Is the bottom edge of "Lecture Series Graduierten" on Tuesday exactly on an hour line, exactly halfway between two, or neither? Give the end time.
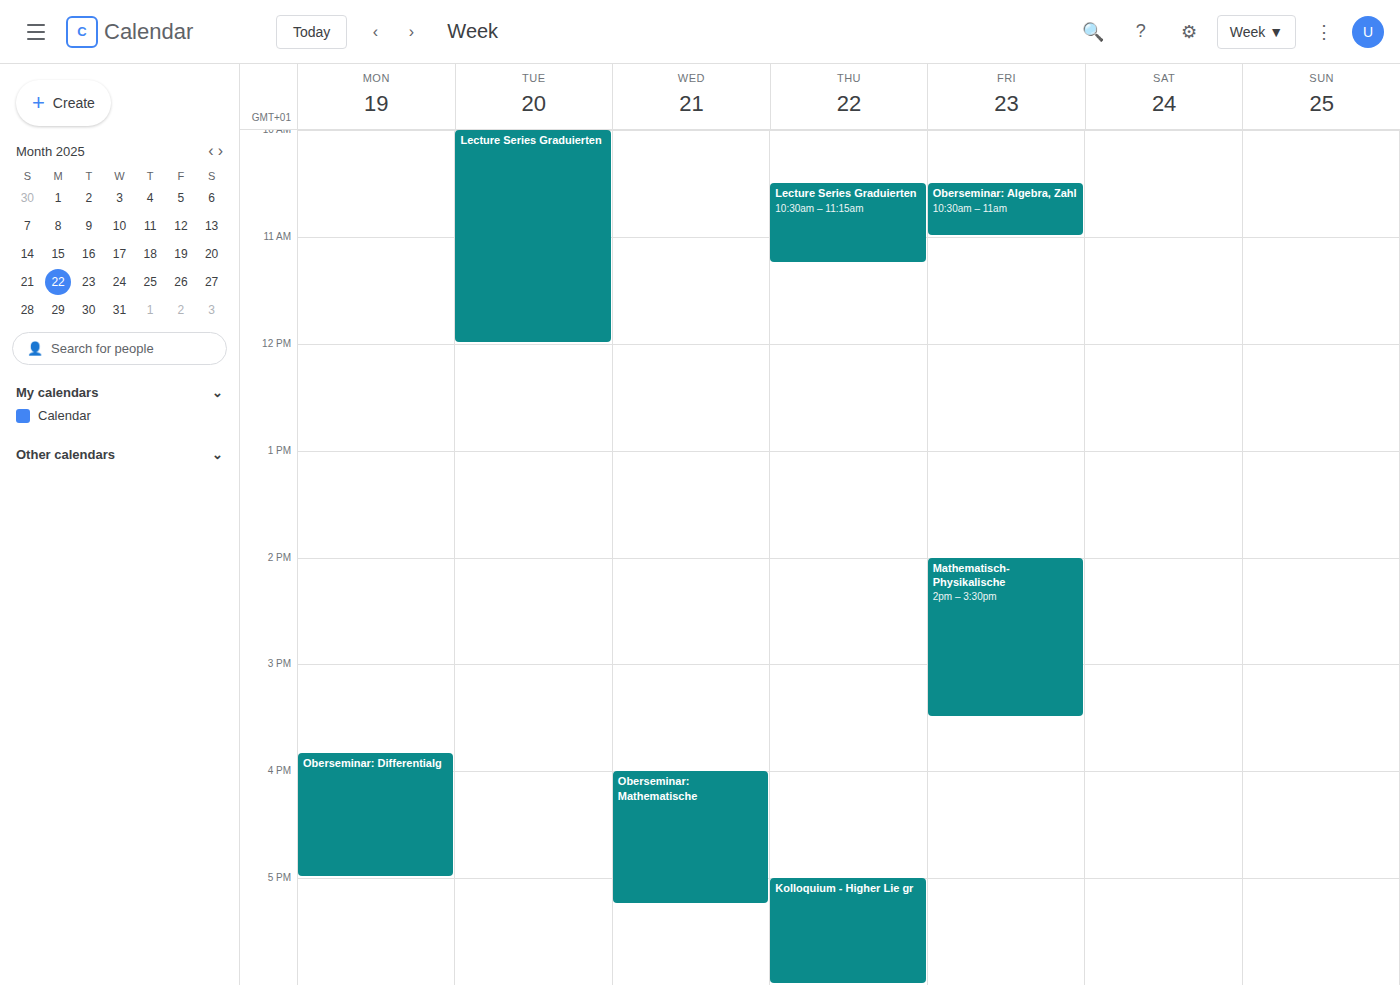
12:00 PM -- exactly on the 12 PM line.